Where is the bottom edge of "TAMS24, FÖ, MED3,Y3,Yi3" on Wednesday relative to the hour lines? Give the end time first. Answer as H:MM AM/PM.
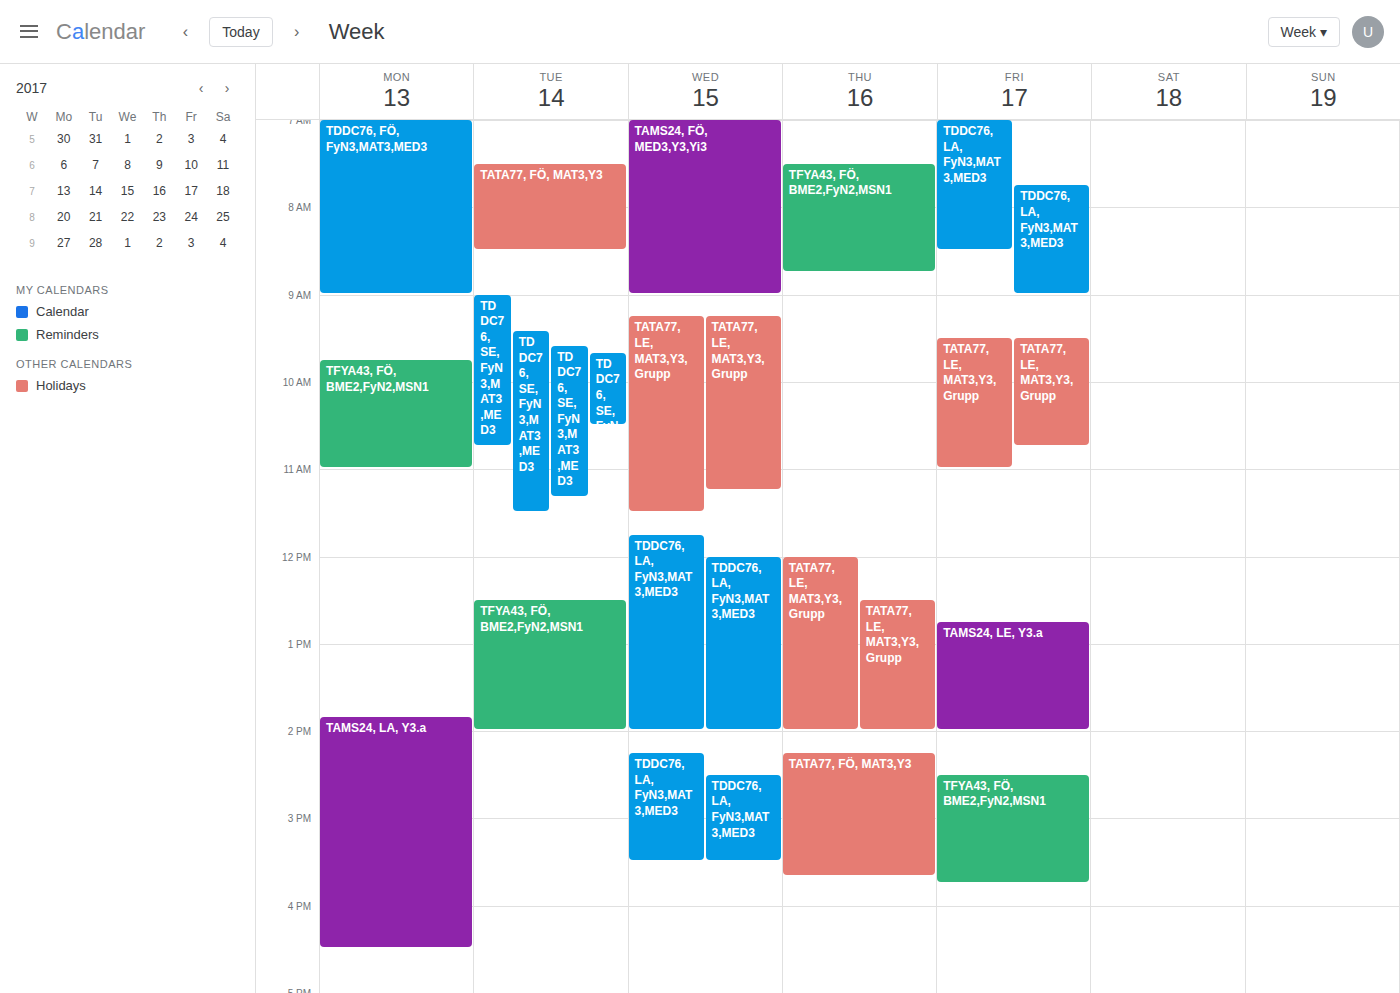
9:00 AM -- exactly on the 9 AM line.